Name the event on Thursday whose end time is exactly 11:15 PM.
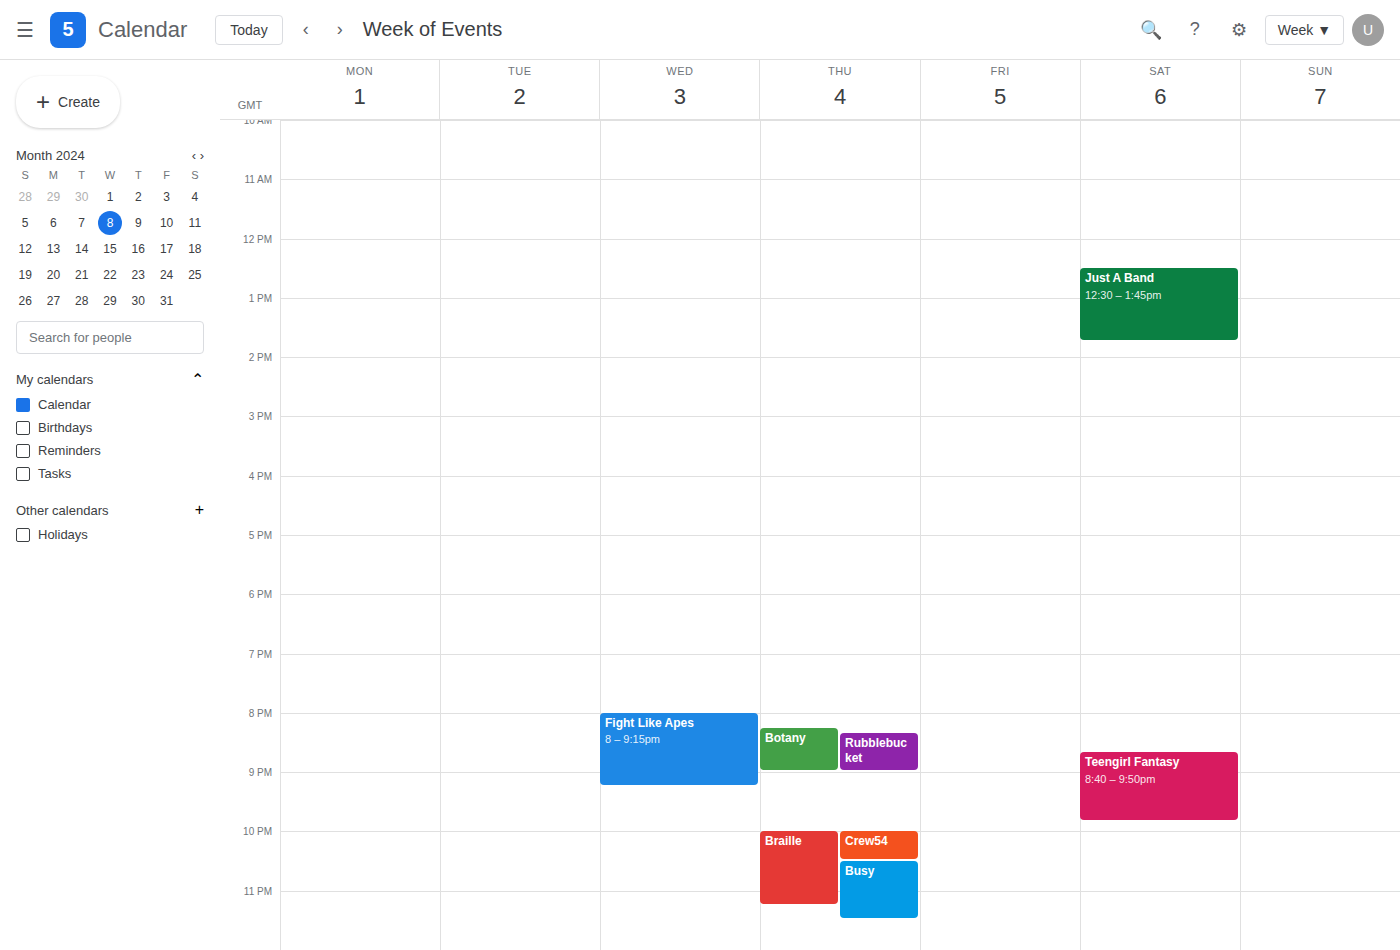
"Braille"